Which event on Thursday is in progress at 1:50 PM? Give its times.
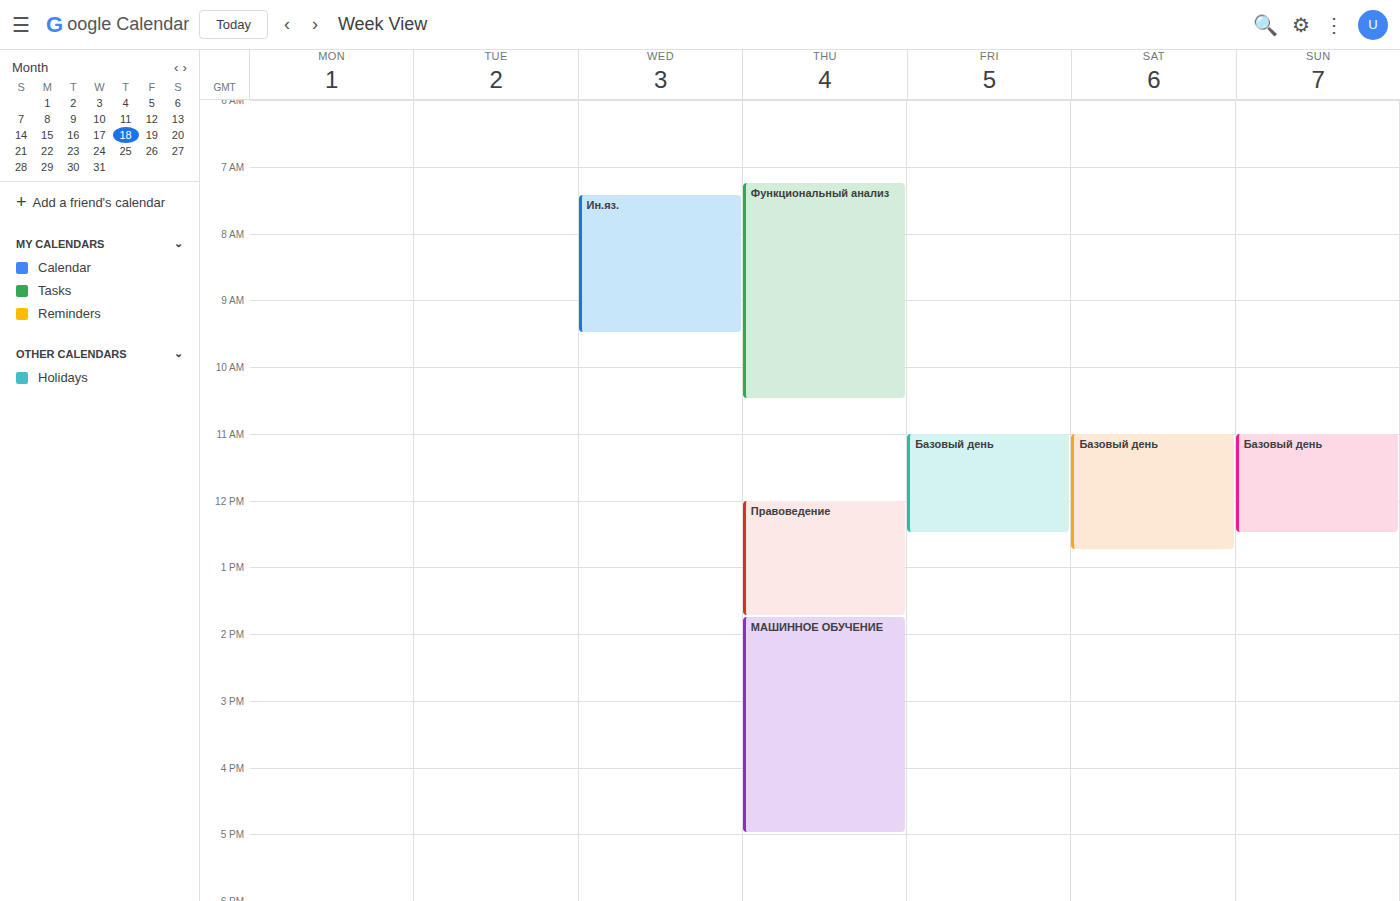
"МАШИННОЕ ОБУЧЕНИЕ", 1:45 PM to 5:00 PM